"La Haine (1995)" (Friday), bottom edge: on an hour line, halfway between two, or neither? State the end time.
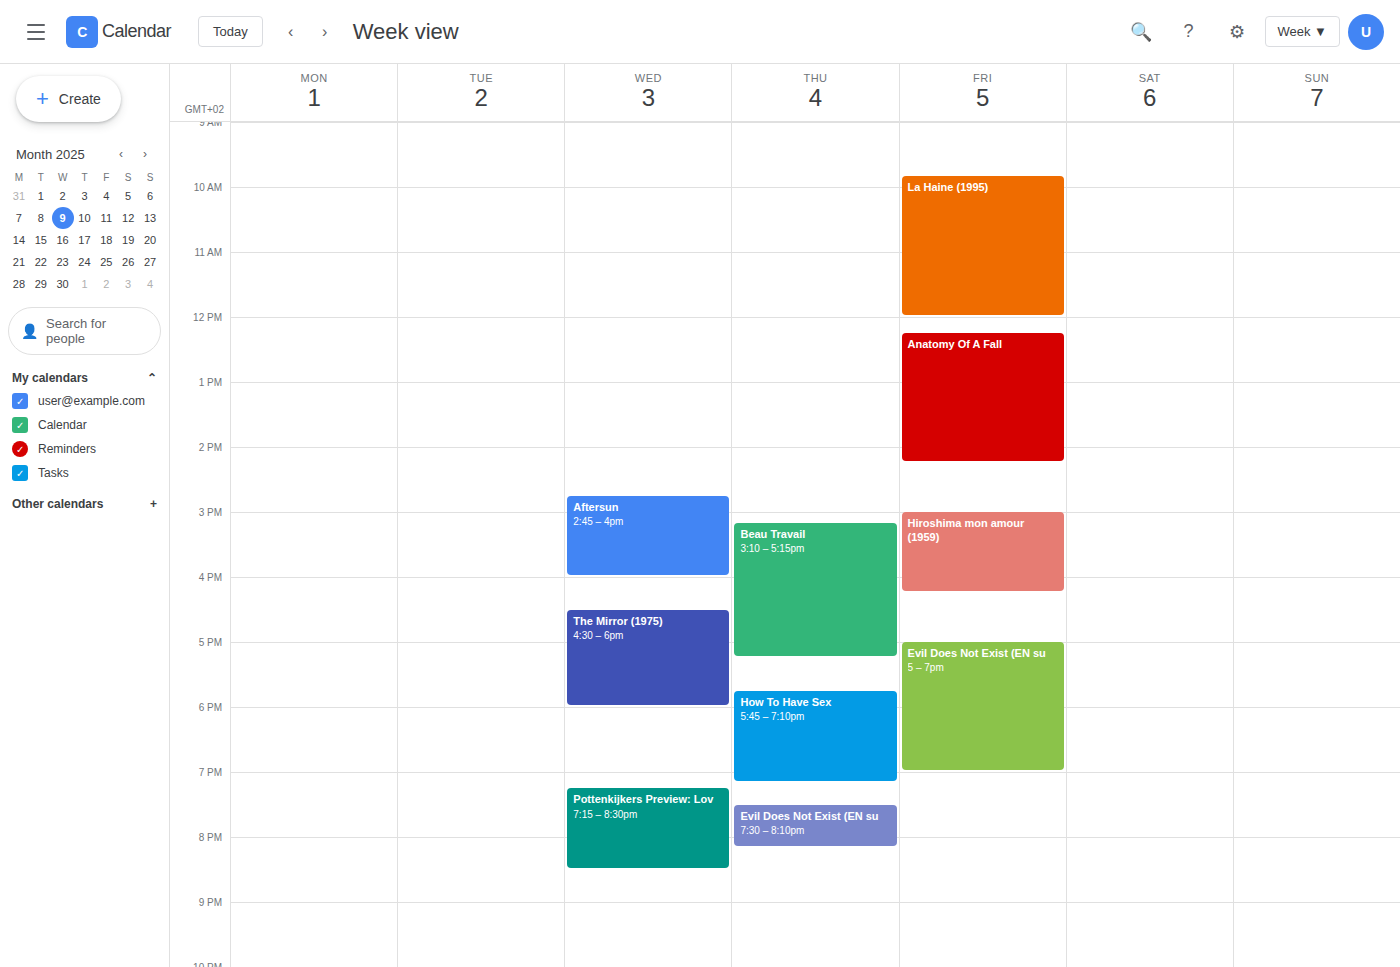
12:00 PM -- exactly on the 12 PM line.